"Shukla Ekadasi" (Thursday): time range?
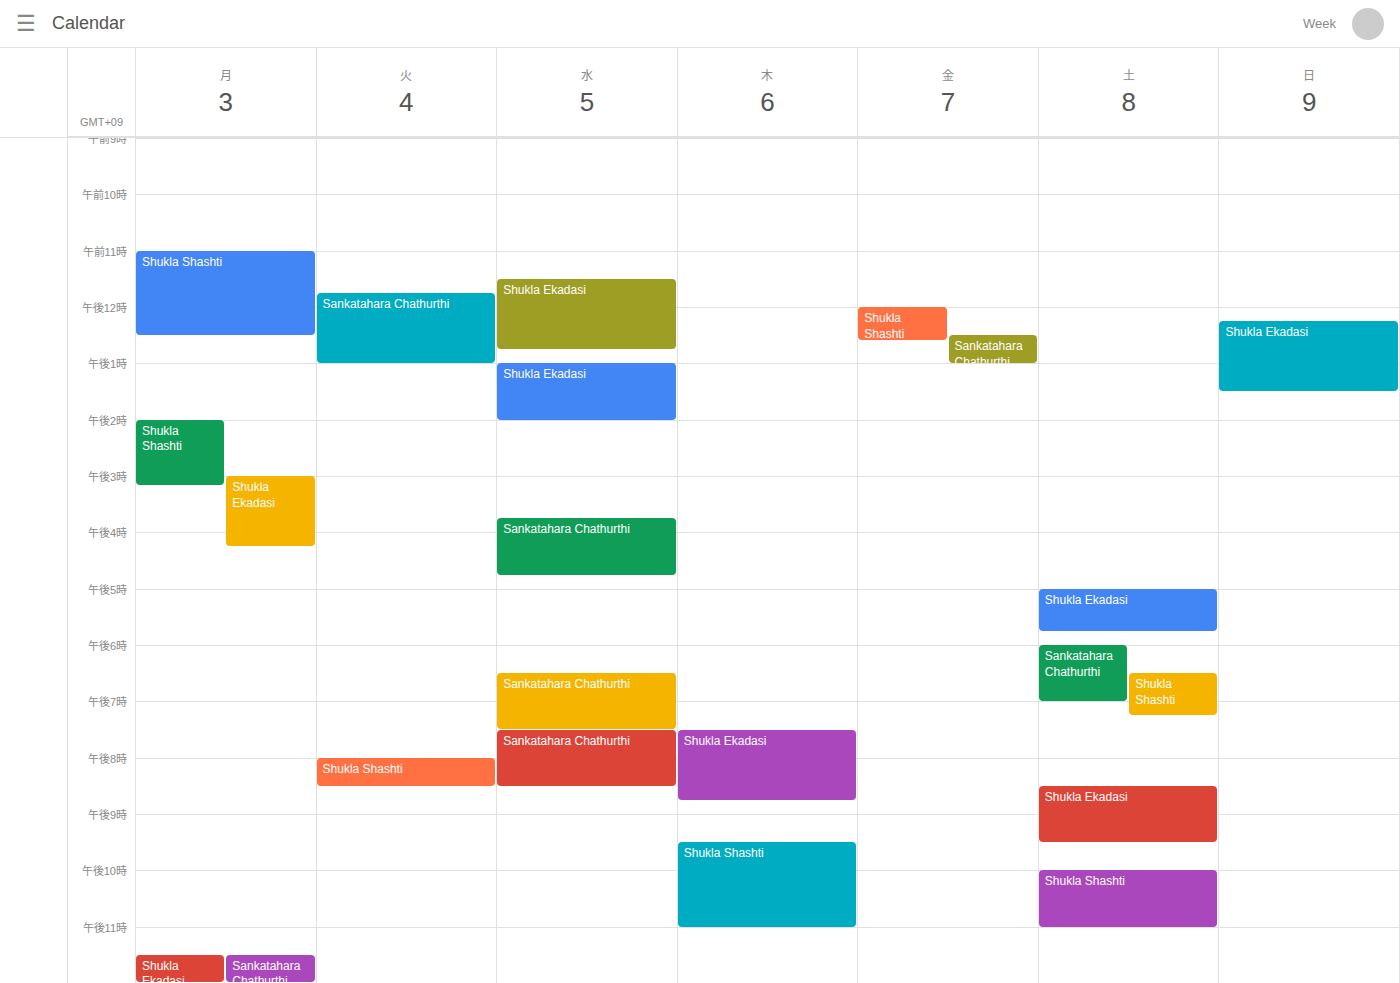
7:30 PM to 8:45 PM